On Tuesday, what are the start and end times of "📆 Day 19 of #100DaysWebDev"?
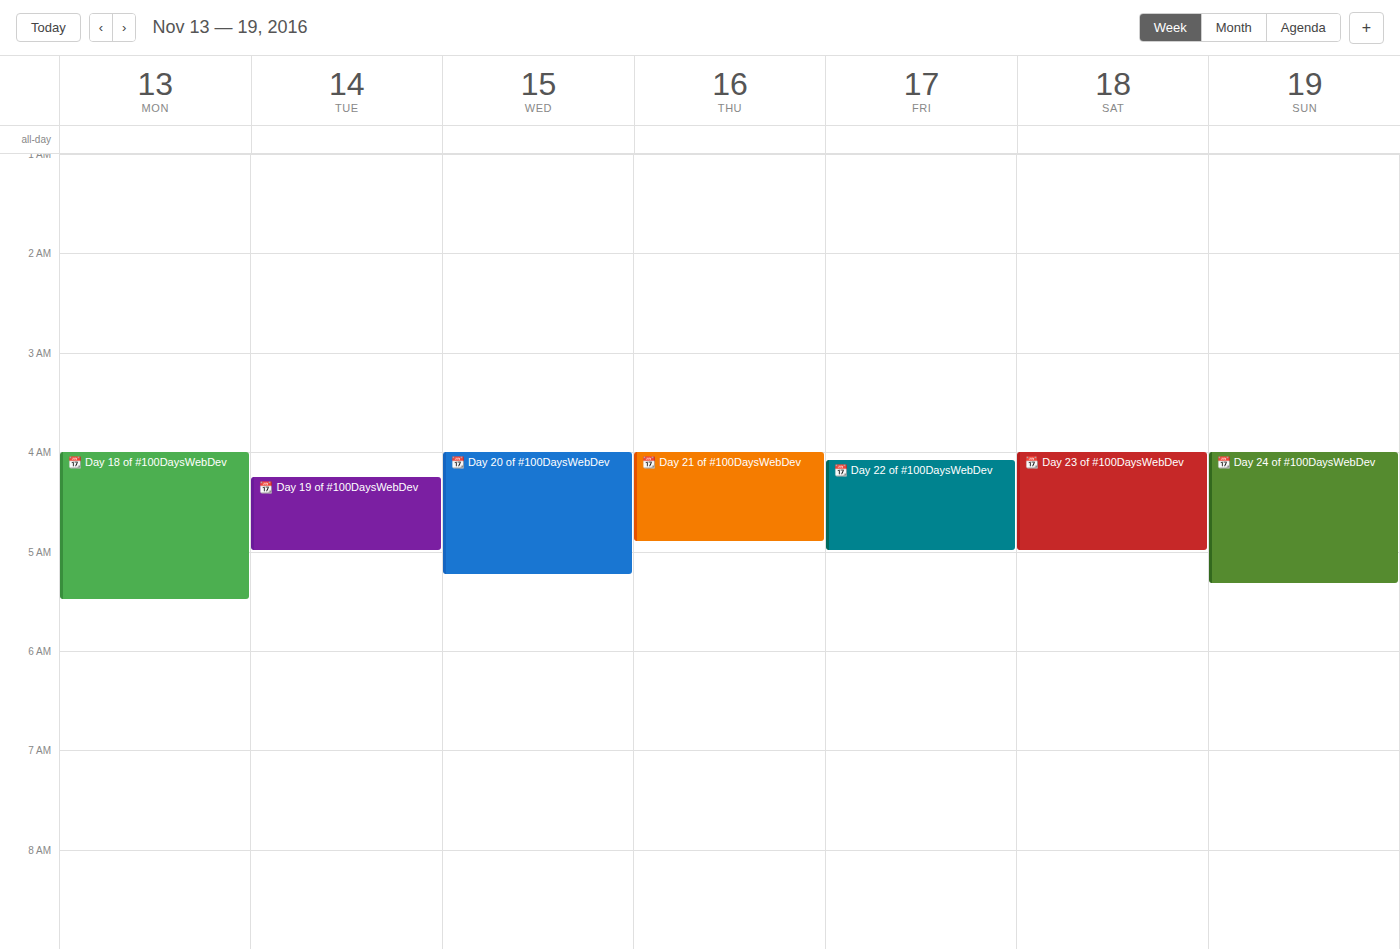
04:15 to 05:00